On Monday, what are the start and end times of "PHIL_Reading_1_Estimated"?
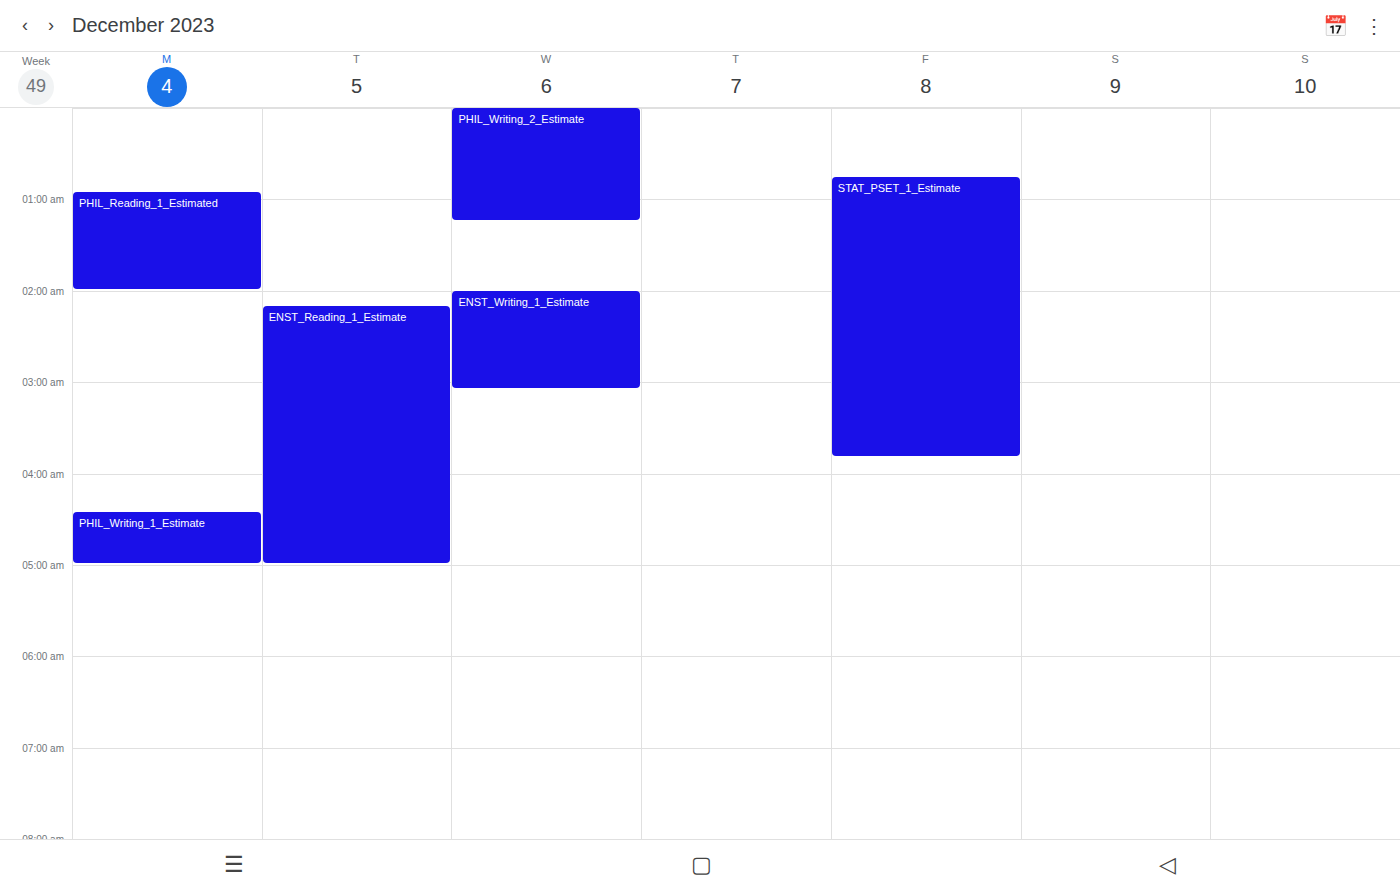
12:55 AM to 2:00 AM